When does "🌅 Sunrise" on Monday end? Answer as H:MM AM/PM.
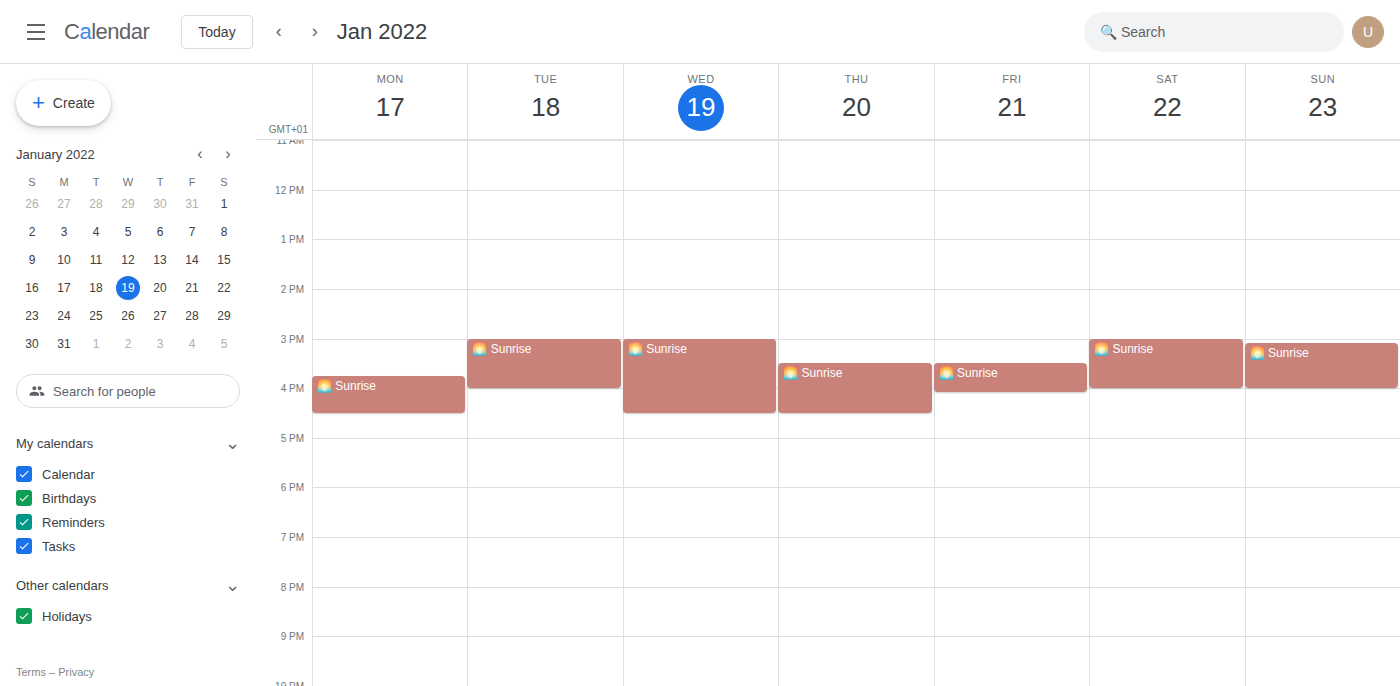
4:30 PM